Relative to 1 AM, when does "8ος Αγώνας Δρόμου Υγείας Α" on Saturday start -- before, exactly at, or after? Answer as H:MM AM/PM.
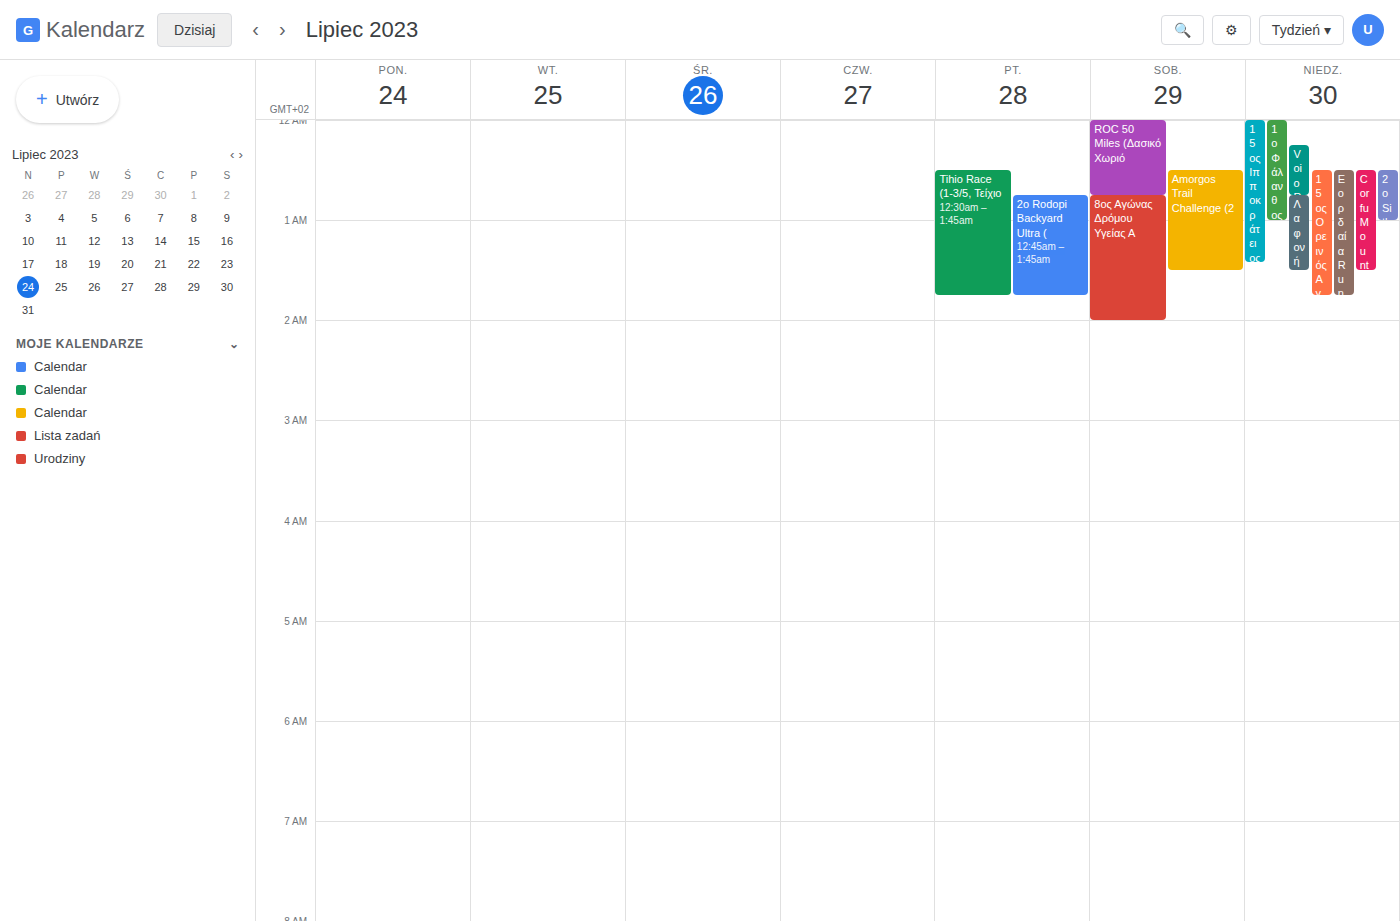
12:45 AM -- before 1 AM, 15 minutes above the 1 AM line.